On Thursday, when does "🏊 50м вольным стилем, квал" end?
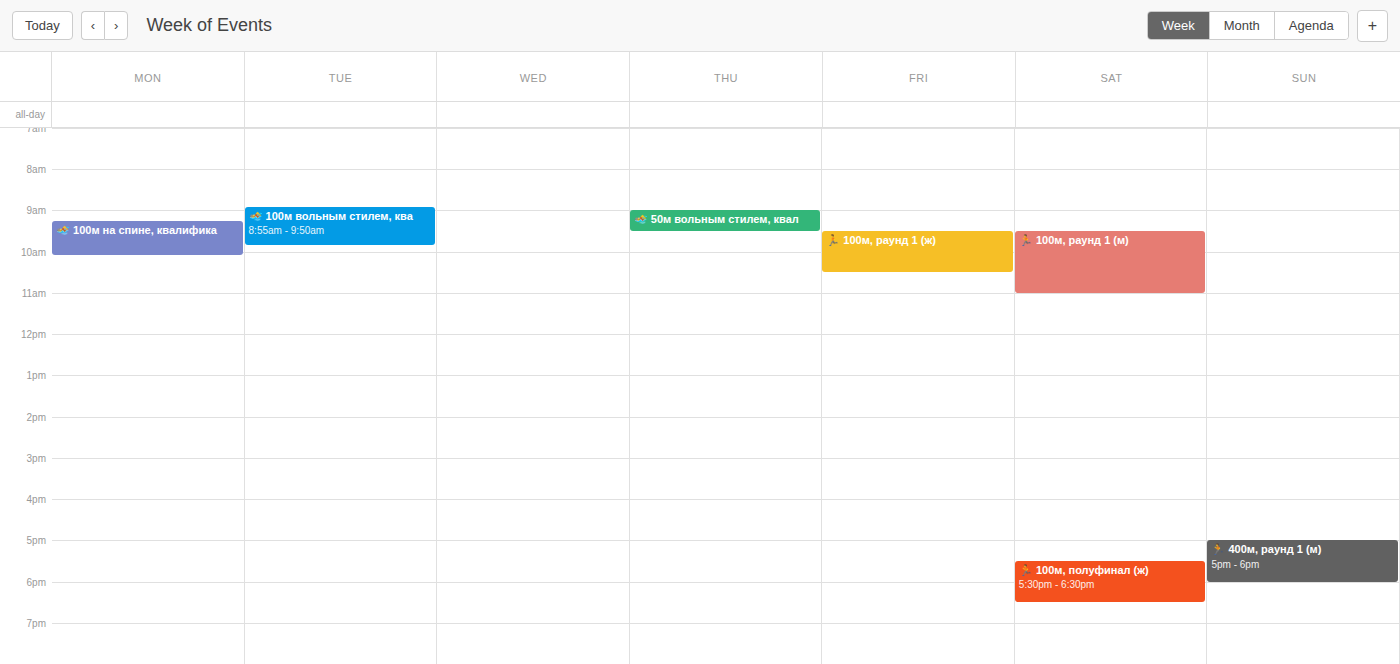
9:30 AM